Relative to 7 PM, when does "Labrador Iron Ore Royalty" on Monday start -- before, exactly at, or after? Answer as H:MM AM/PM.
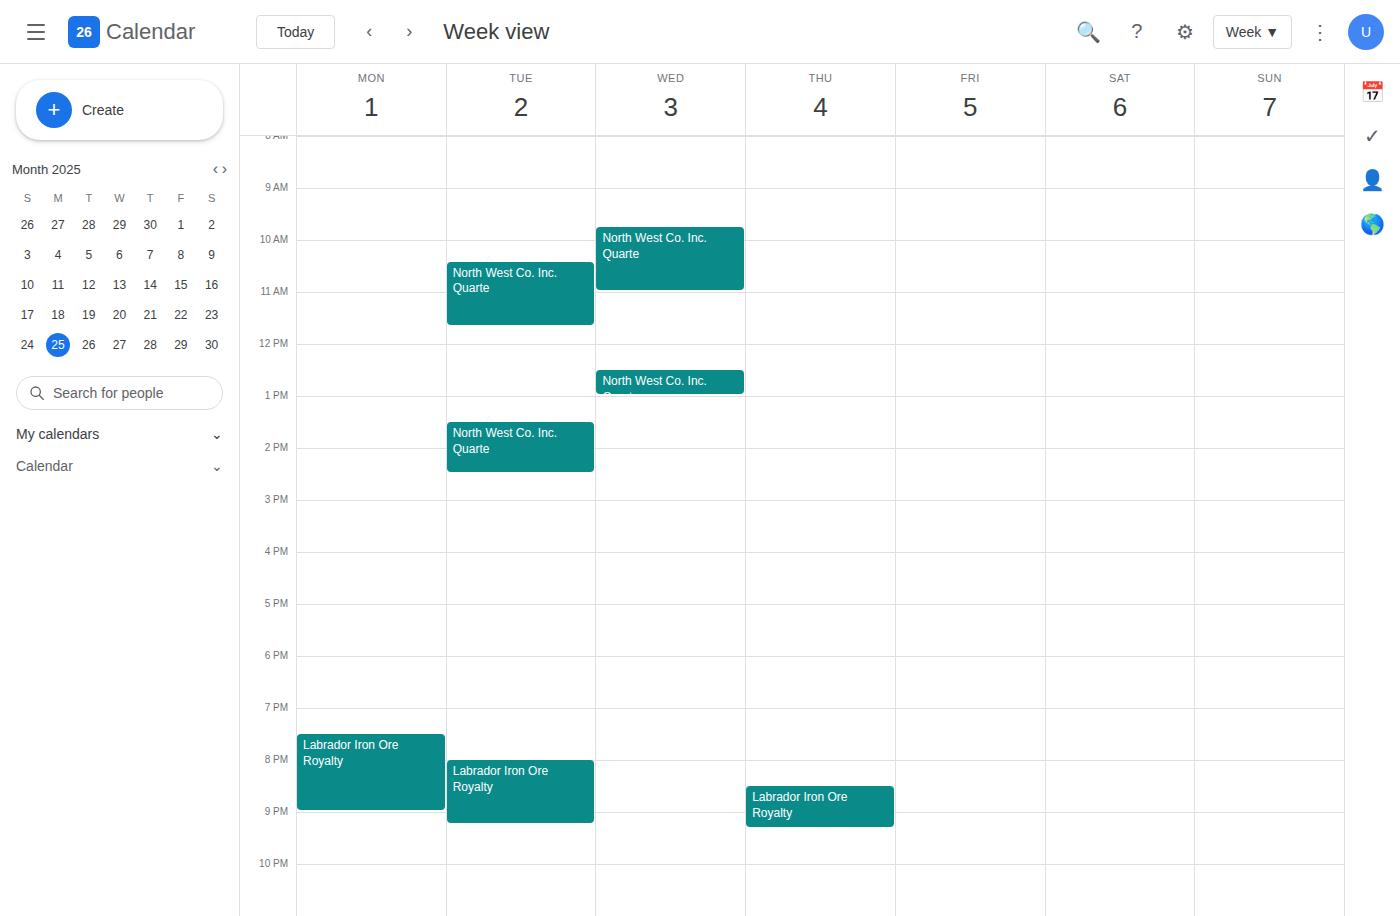
7:30 PM -- after 7 PM, 30 minutes below the 7 PM line.